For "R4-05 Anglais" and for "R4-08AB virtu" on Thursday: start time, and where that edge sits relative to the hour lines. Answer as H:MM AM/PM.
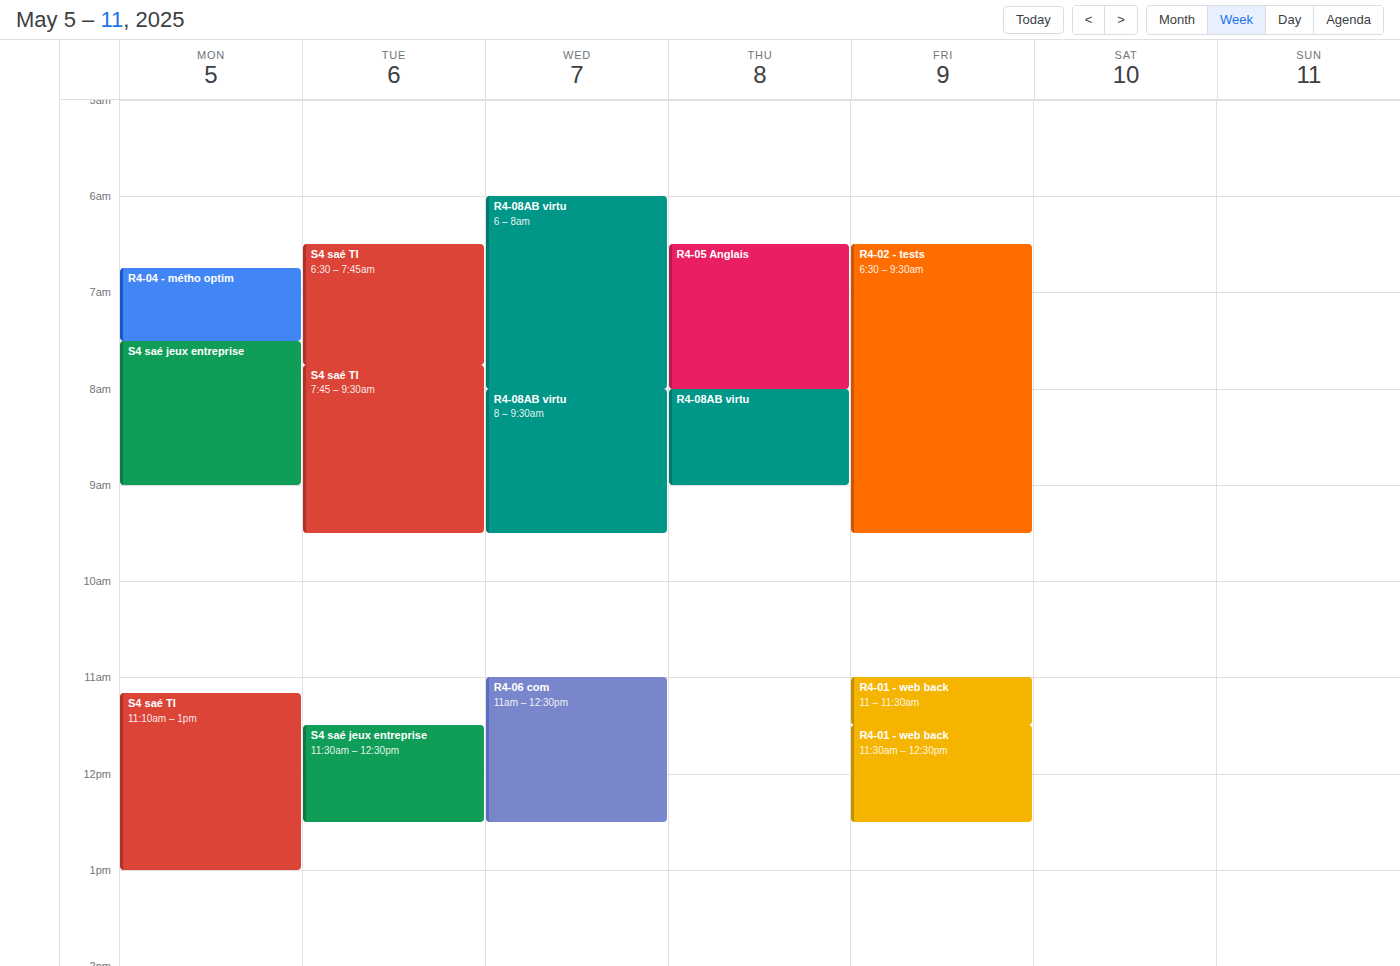
"R4-05 Anglais": 6:30 AM, halfway between the 6 AM and 7 AM lines. "R4-08AB virtu": 8:00 AM, exactly on the 8 AM line.